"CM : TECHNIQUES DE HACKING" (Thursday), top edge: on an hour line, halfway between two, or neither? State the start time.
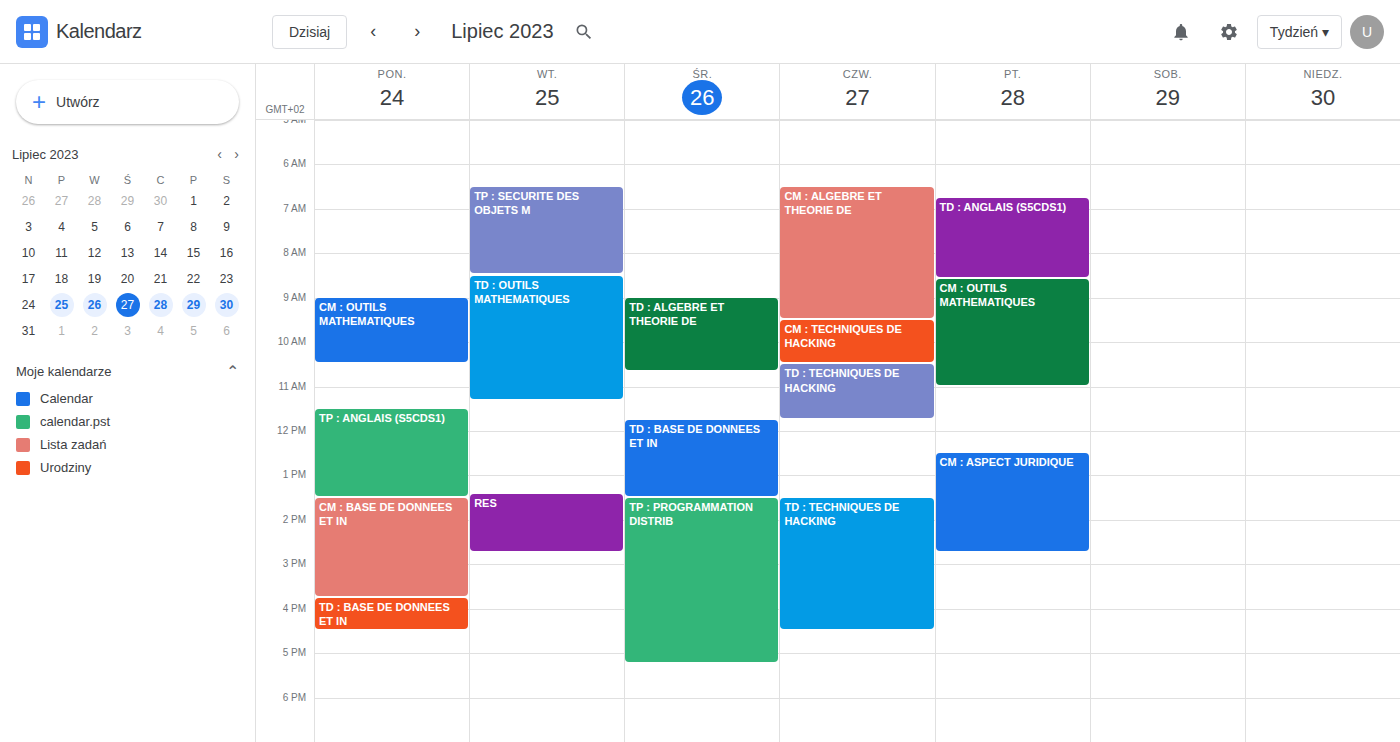
9:30 AM -- halfway between the 9 AM and 10 AM lines.